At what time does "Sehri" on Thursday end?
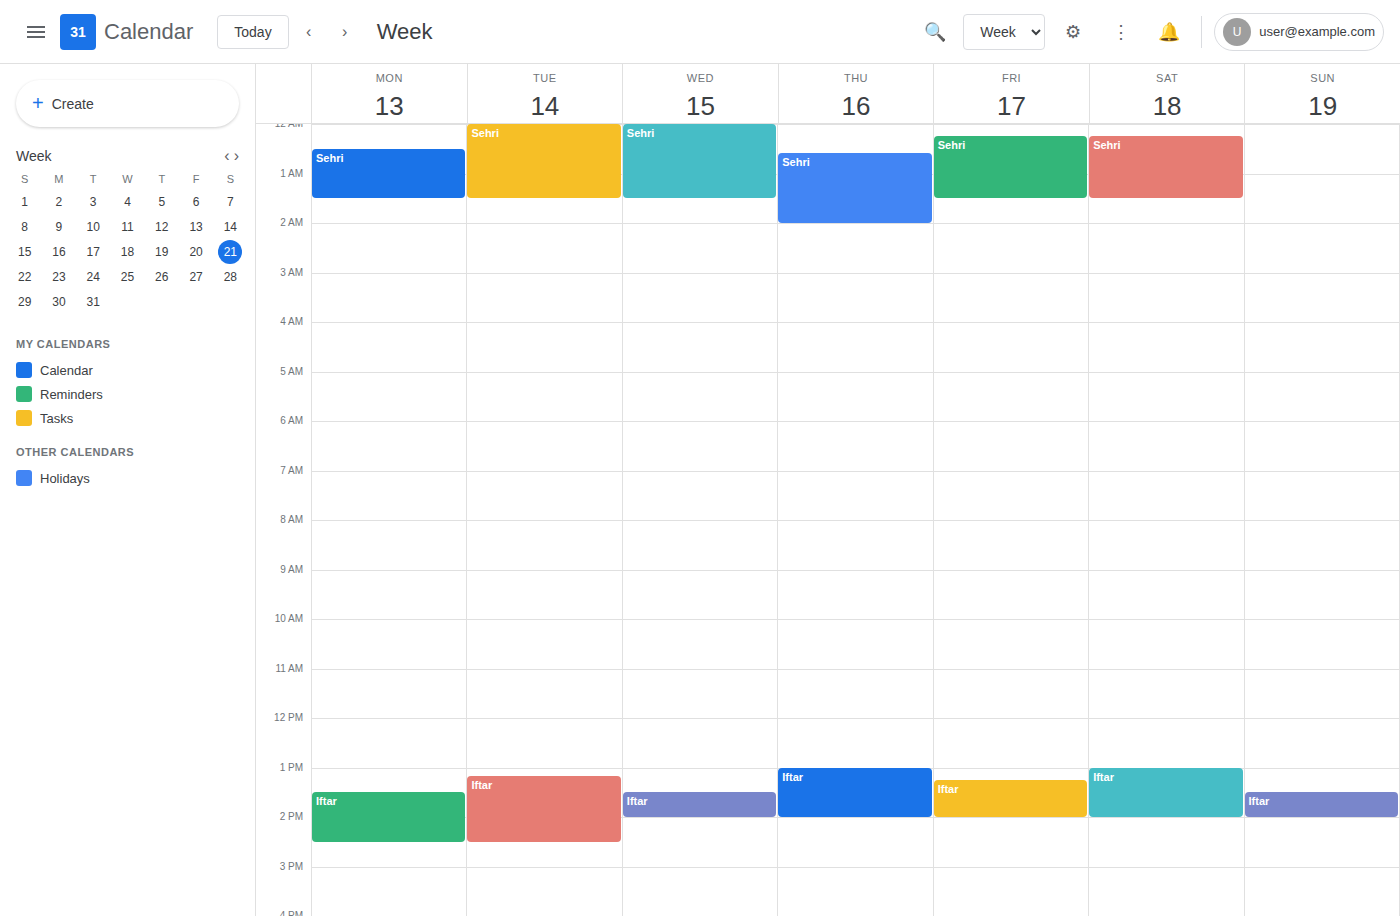
2:00 AM